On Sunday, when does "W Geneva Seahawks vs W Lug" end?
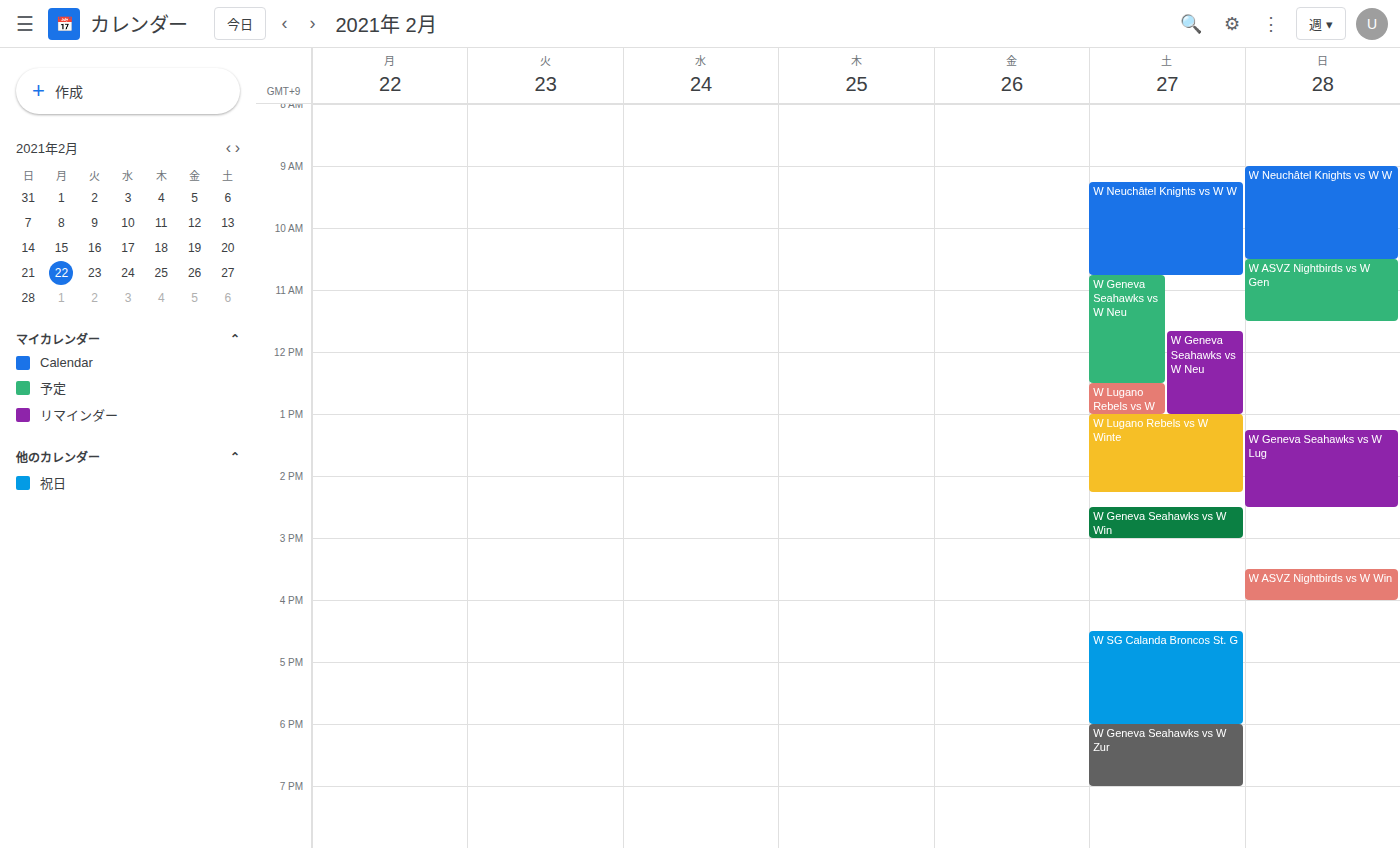
2:30 PM